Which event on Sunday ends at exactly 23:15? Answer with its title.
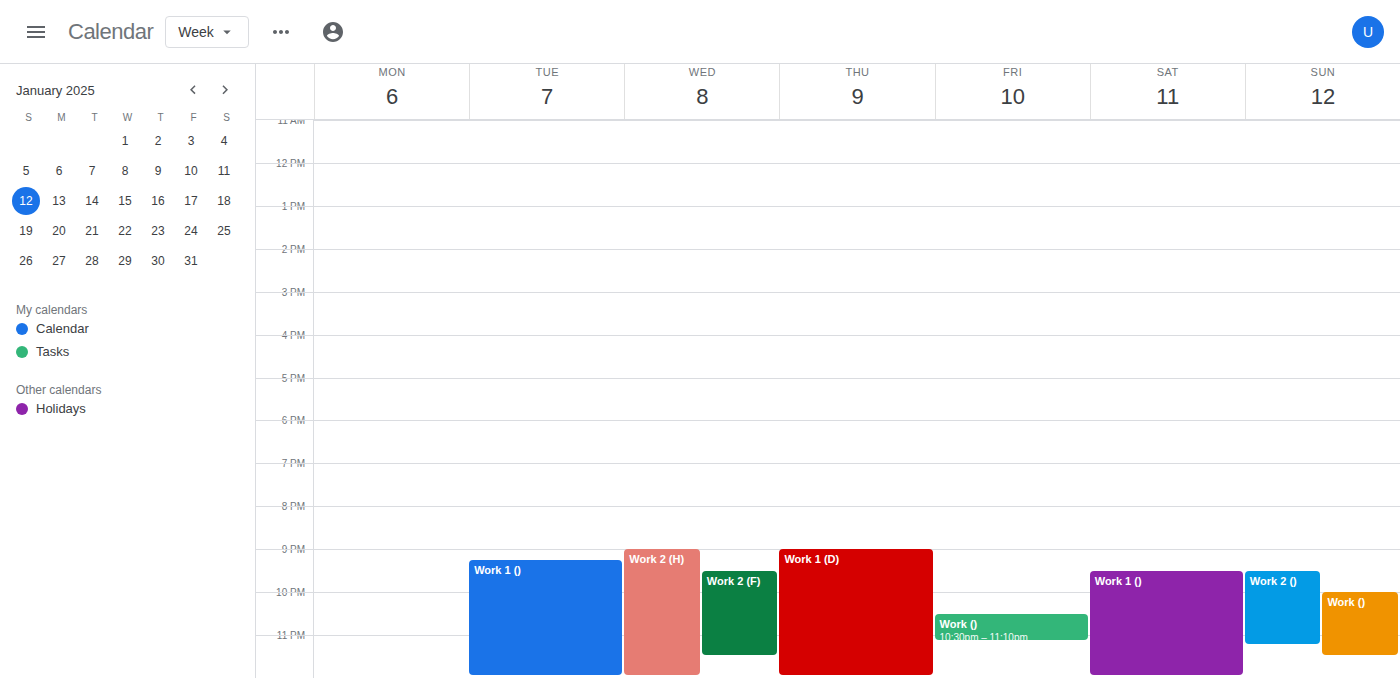
"Work 2 ()"